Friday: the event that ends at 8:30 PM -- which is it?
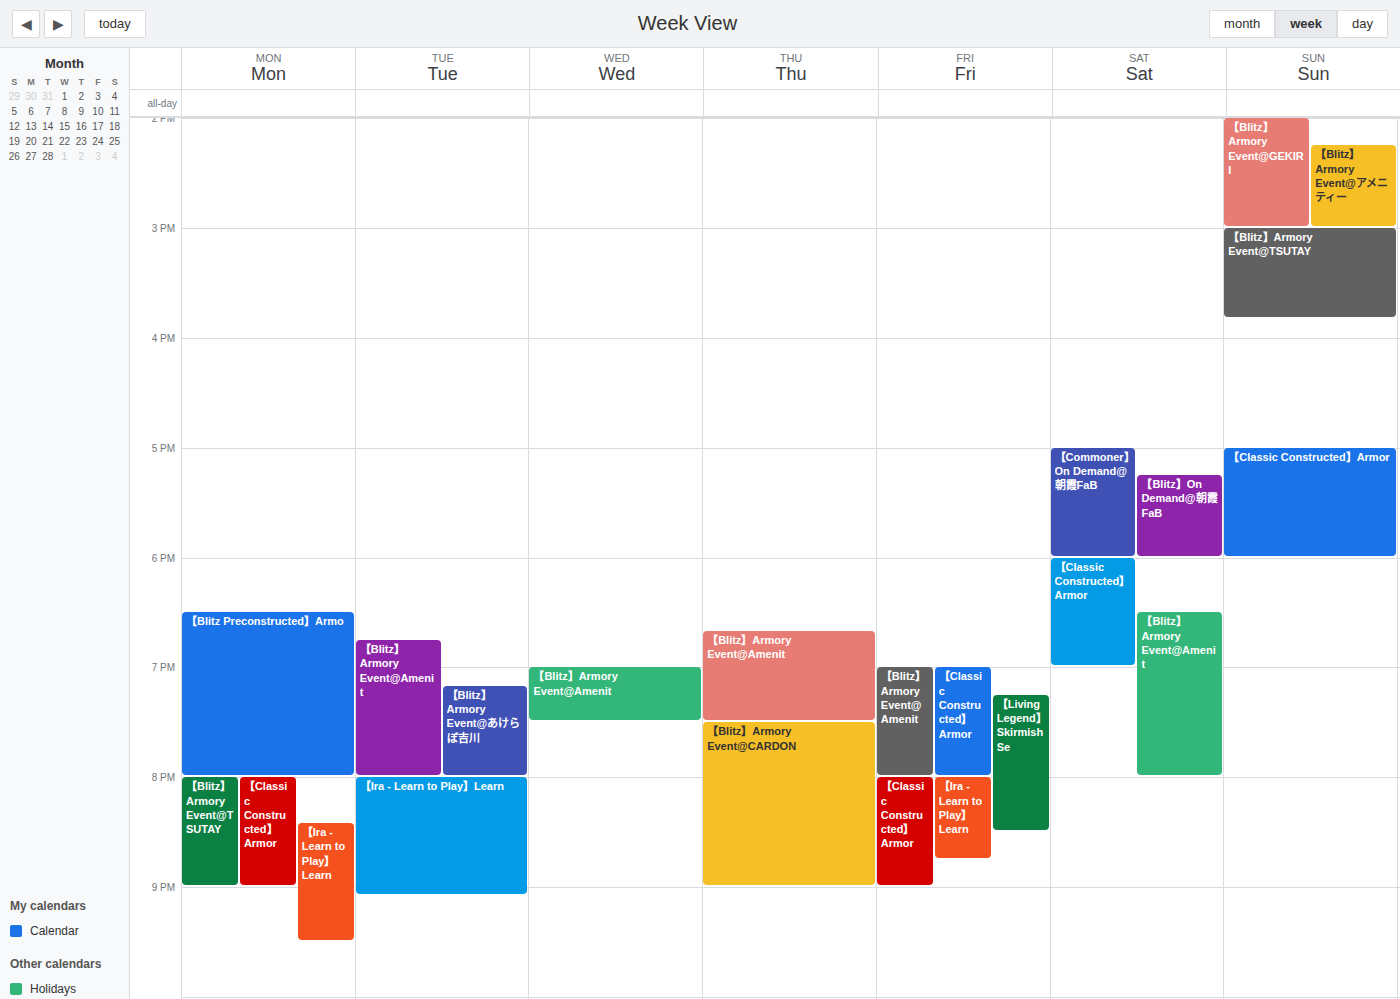
"【Living Legend】Skirmish Se"